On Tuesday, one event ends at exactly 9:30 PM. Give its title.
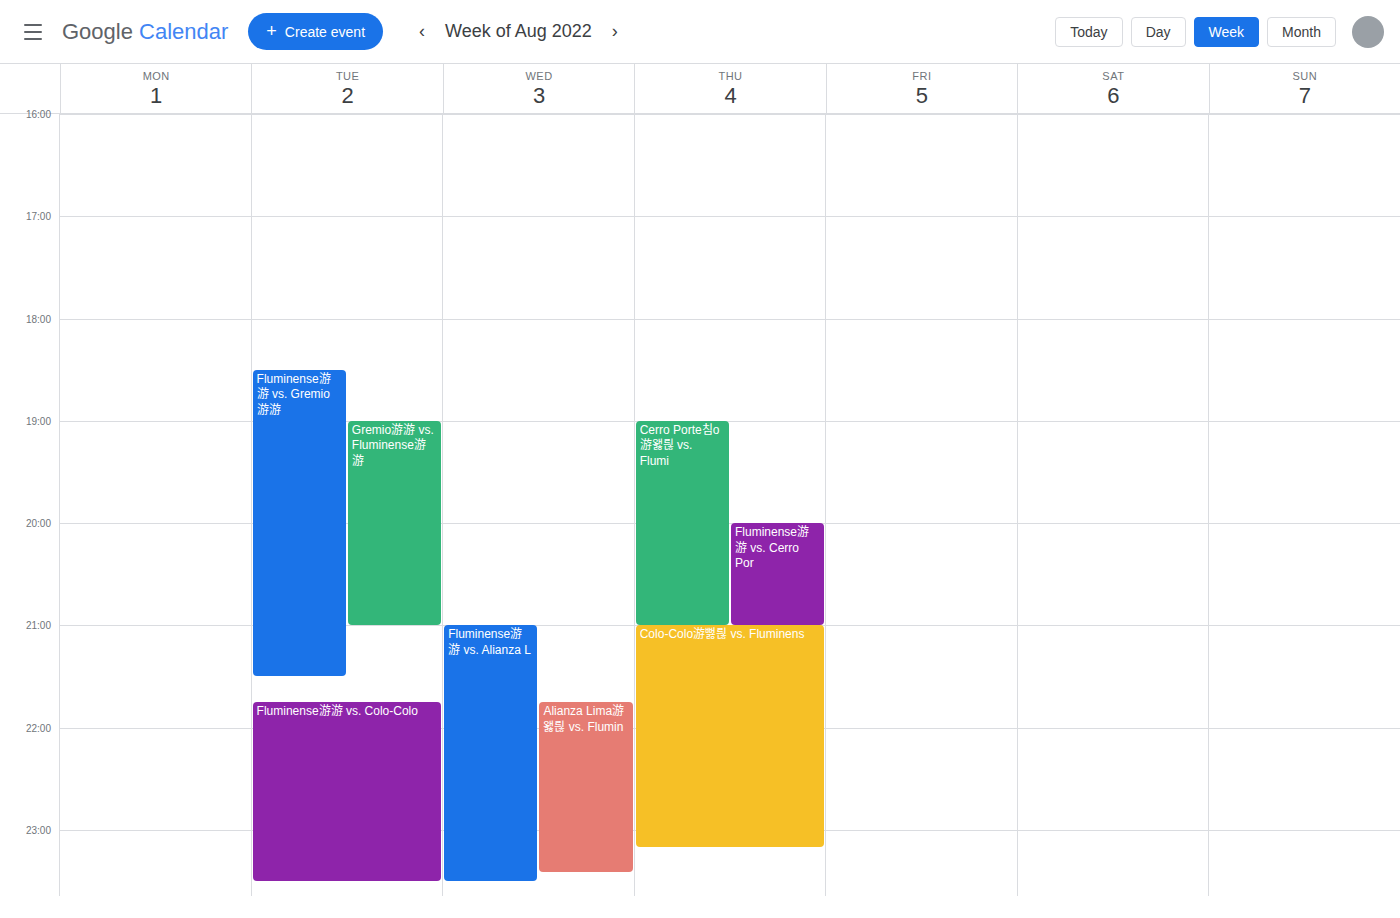
"Fluminense游游 vs. Gremio游游"